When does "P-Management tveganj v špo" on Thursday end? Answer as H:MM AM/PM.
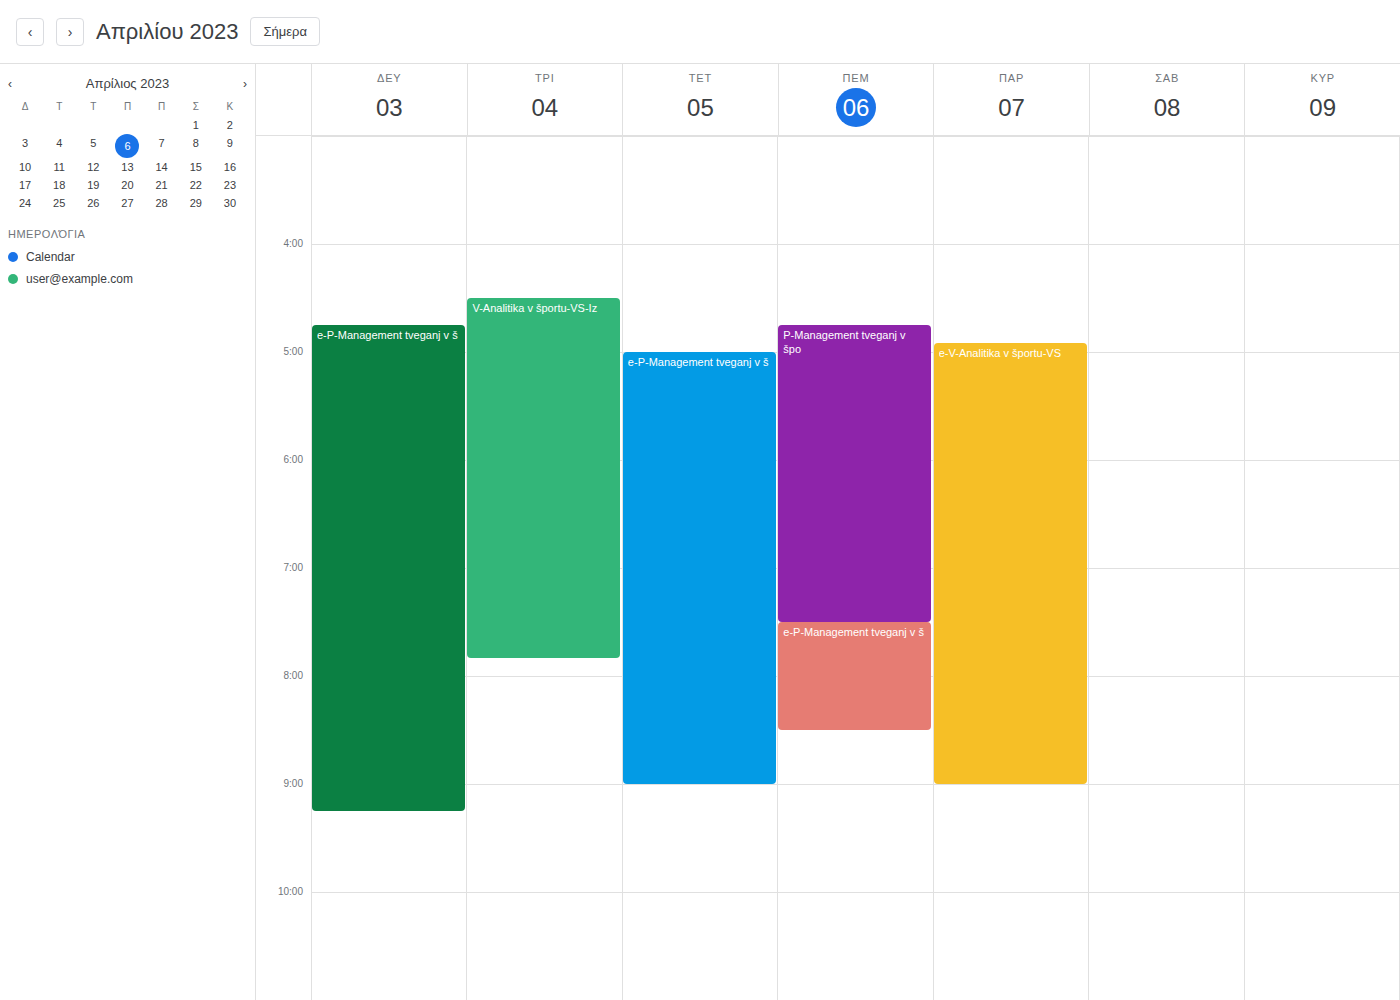
7:30 PM